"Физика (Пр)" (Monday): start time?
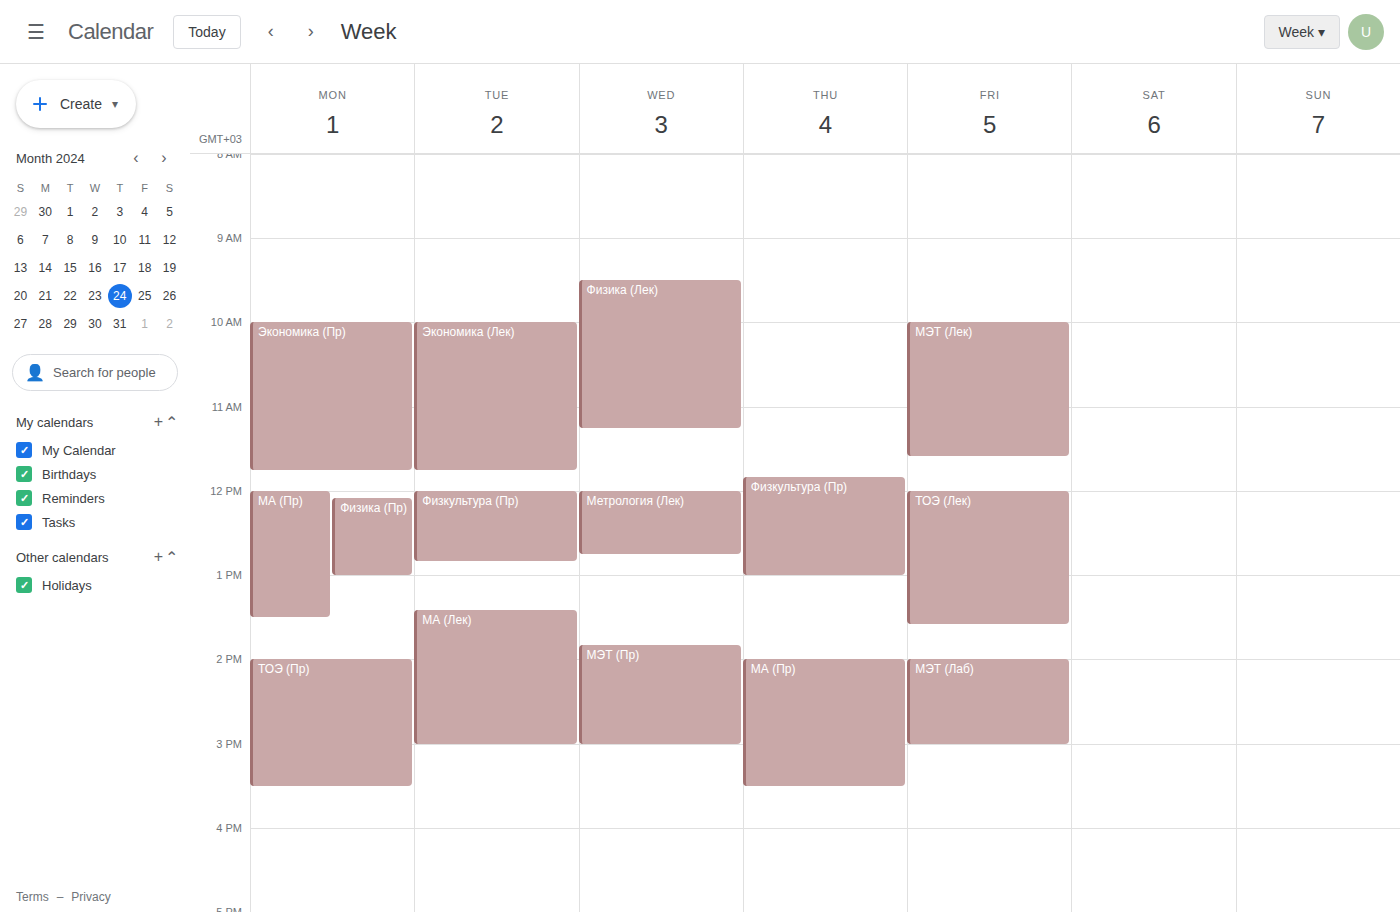
12:05